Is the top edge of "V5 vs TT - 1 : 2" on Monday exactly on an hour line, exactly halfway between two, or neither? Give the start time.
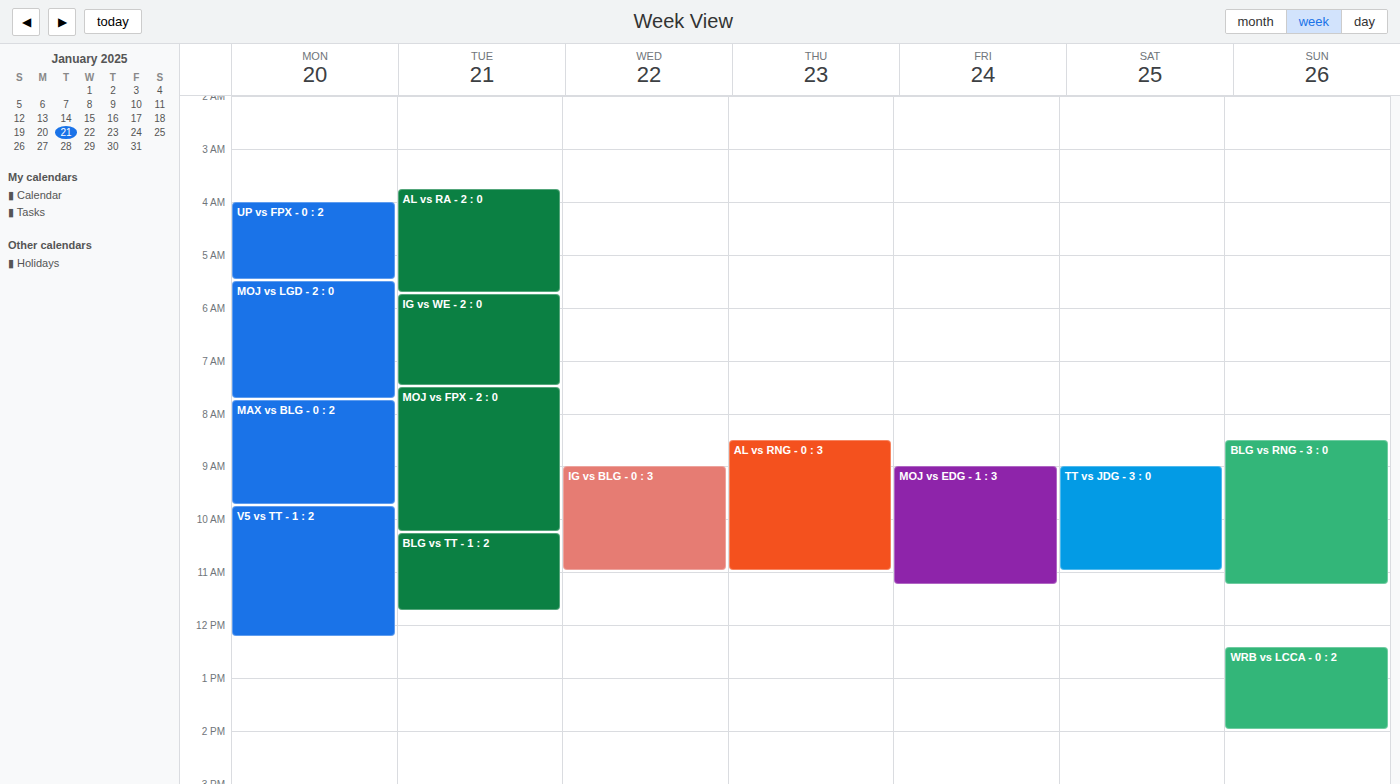
09:45 -- neither: three quarters of the way from the 09:00 line to the 10:00 line.